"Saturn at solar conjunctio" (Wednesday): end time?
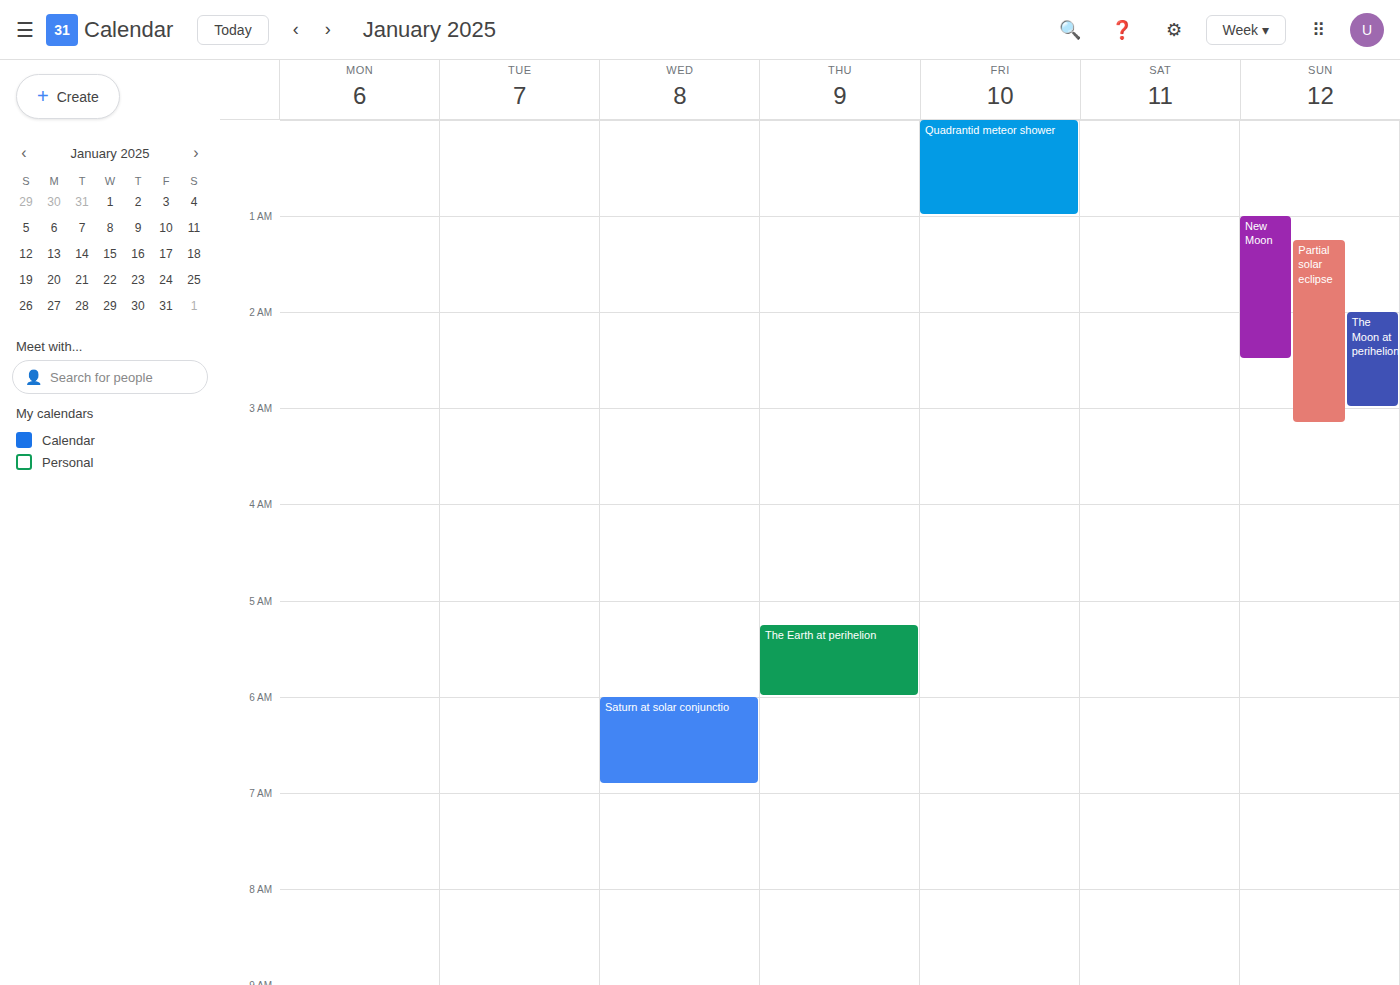
6:55 AM